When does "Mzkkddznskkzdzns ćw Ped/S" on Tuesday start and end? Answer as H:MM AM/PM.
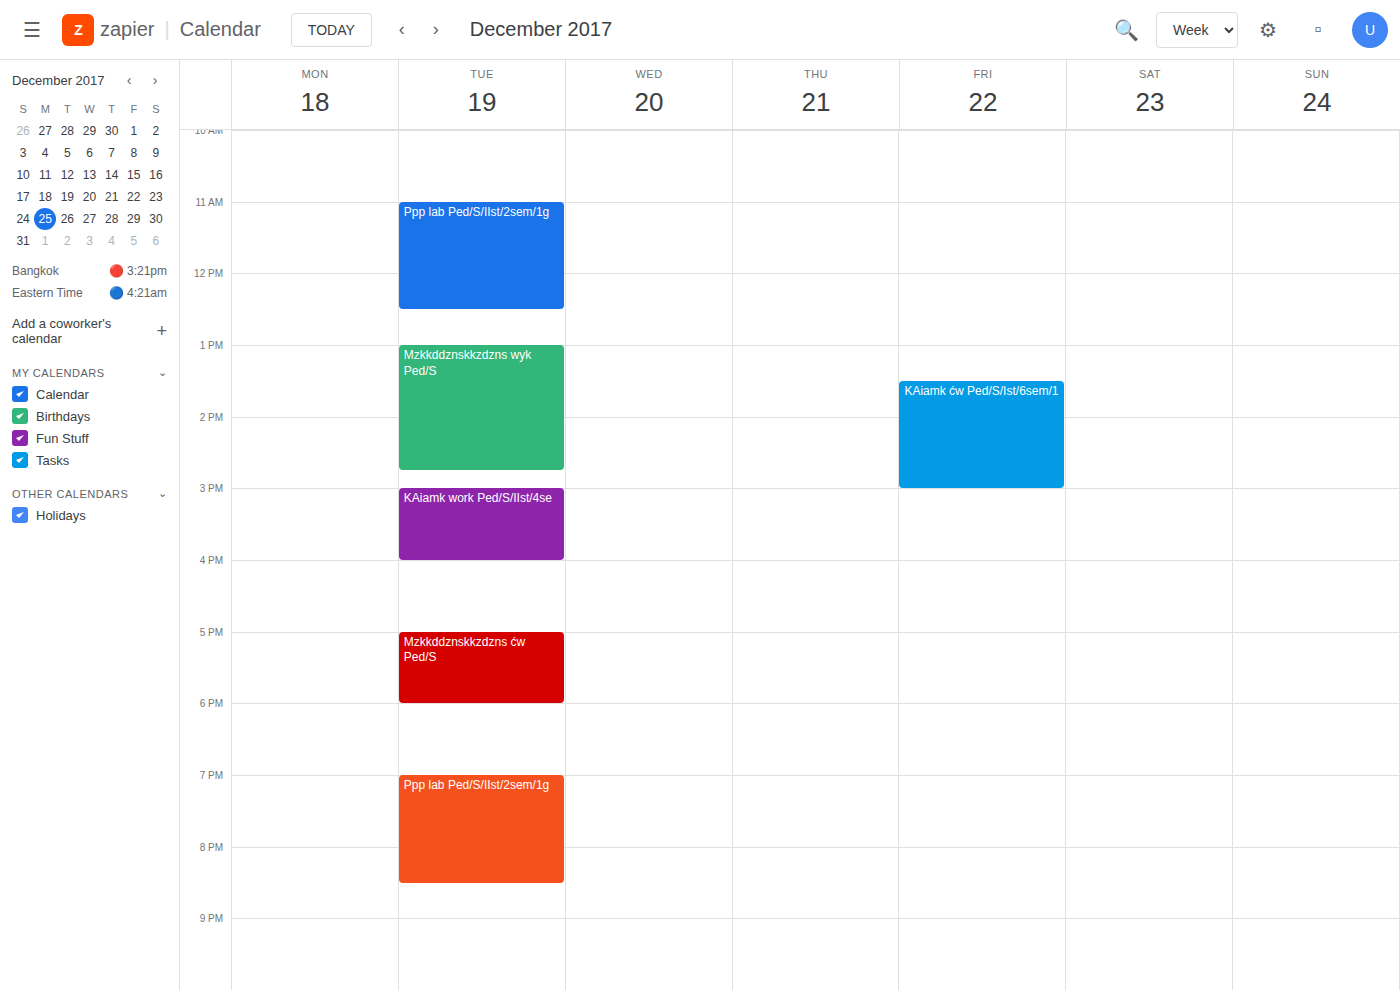
5:00 PM to 6:00 PM